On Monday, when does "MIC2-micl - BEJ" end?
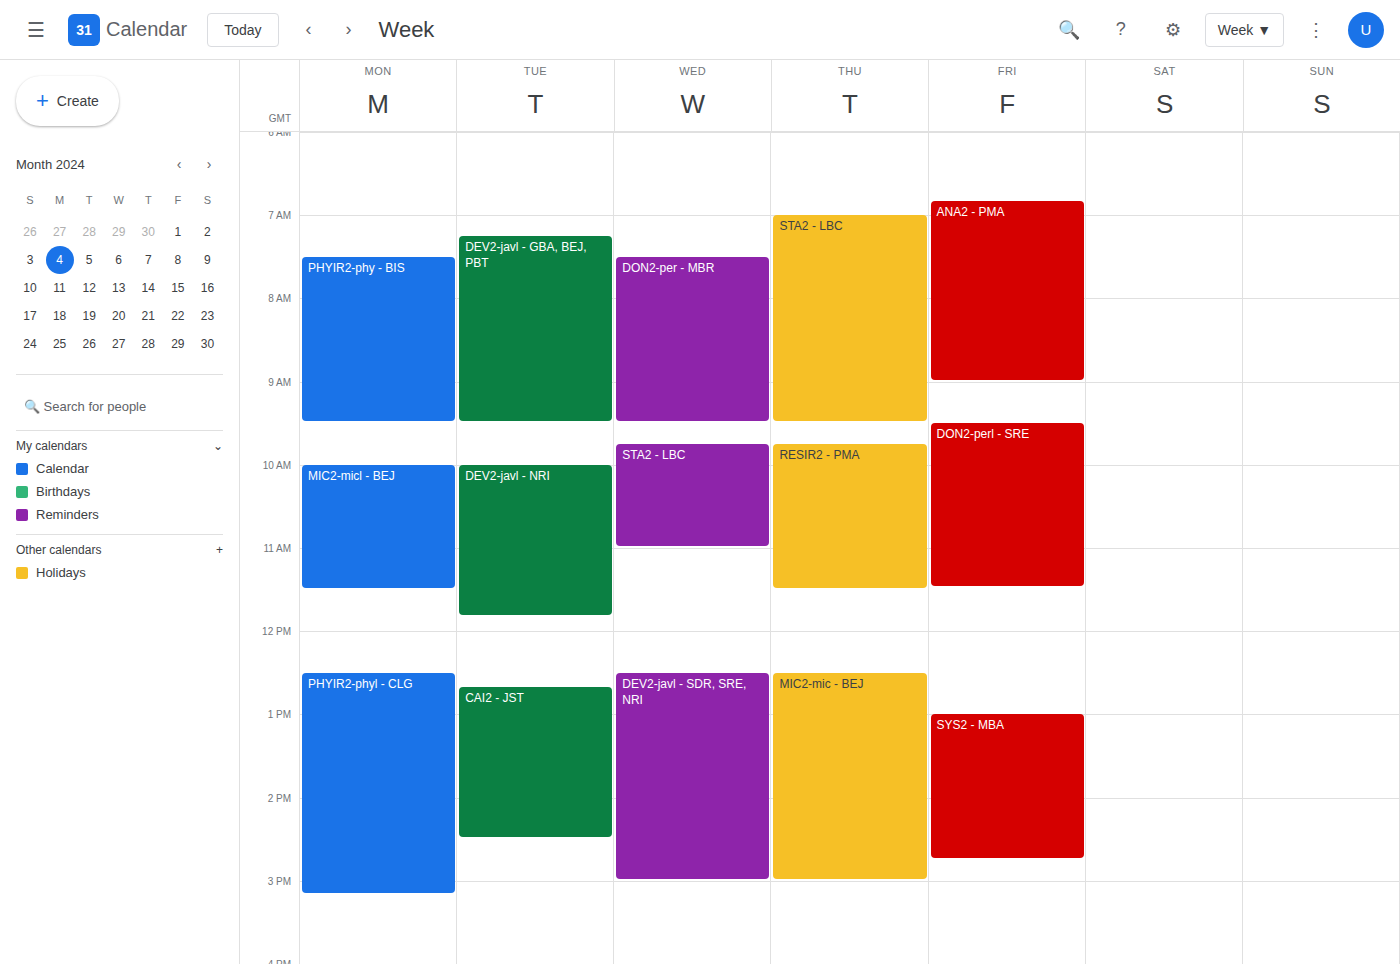
11:30 AM